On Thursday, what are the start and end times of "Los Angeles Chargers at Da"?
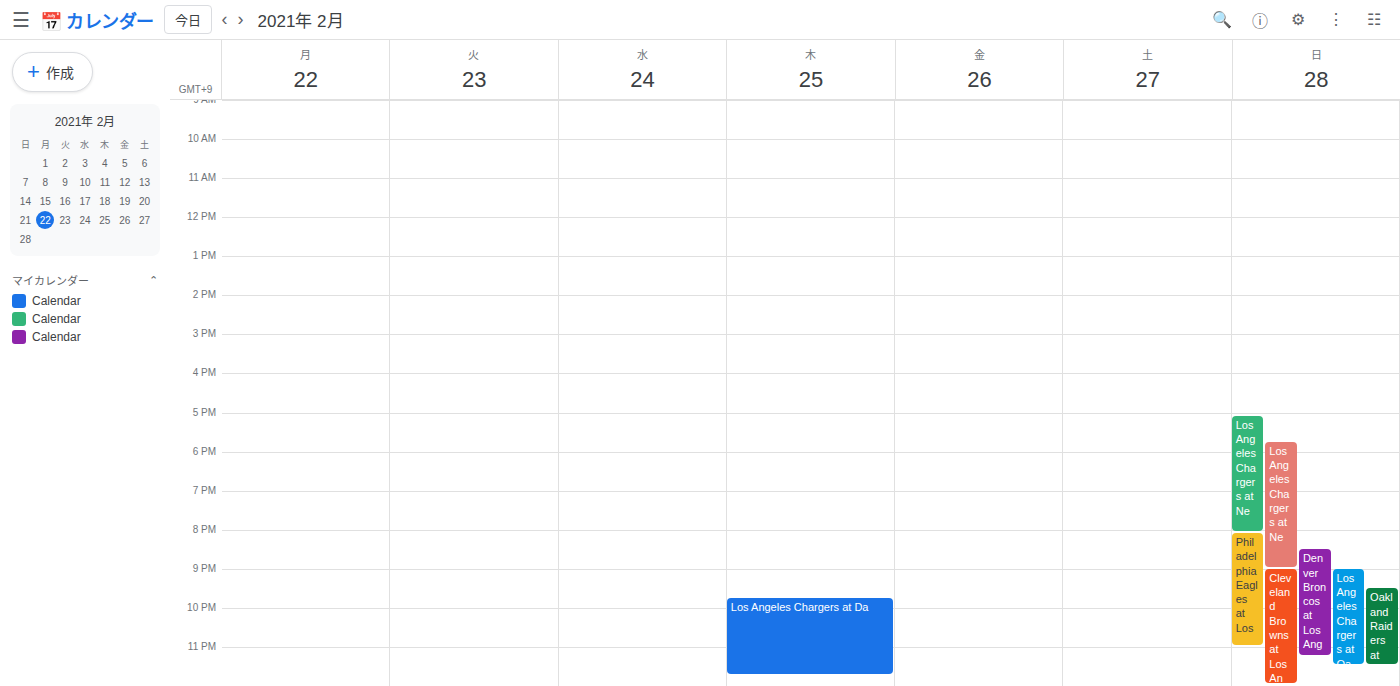
9:45 PM to 11:45 PM